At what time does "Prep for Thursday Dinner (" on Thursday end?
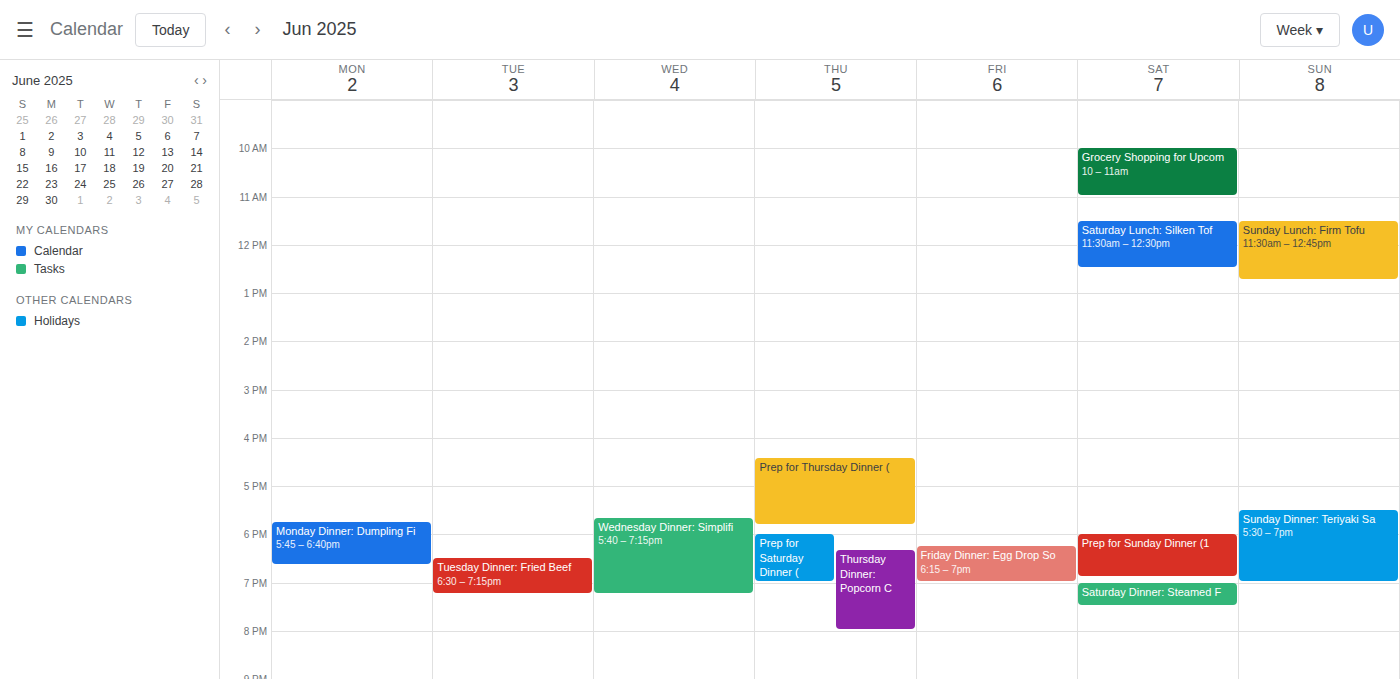
5:50 PM